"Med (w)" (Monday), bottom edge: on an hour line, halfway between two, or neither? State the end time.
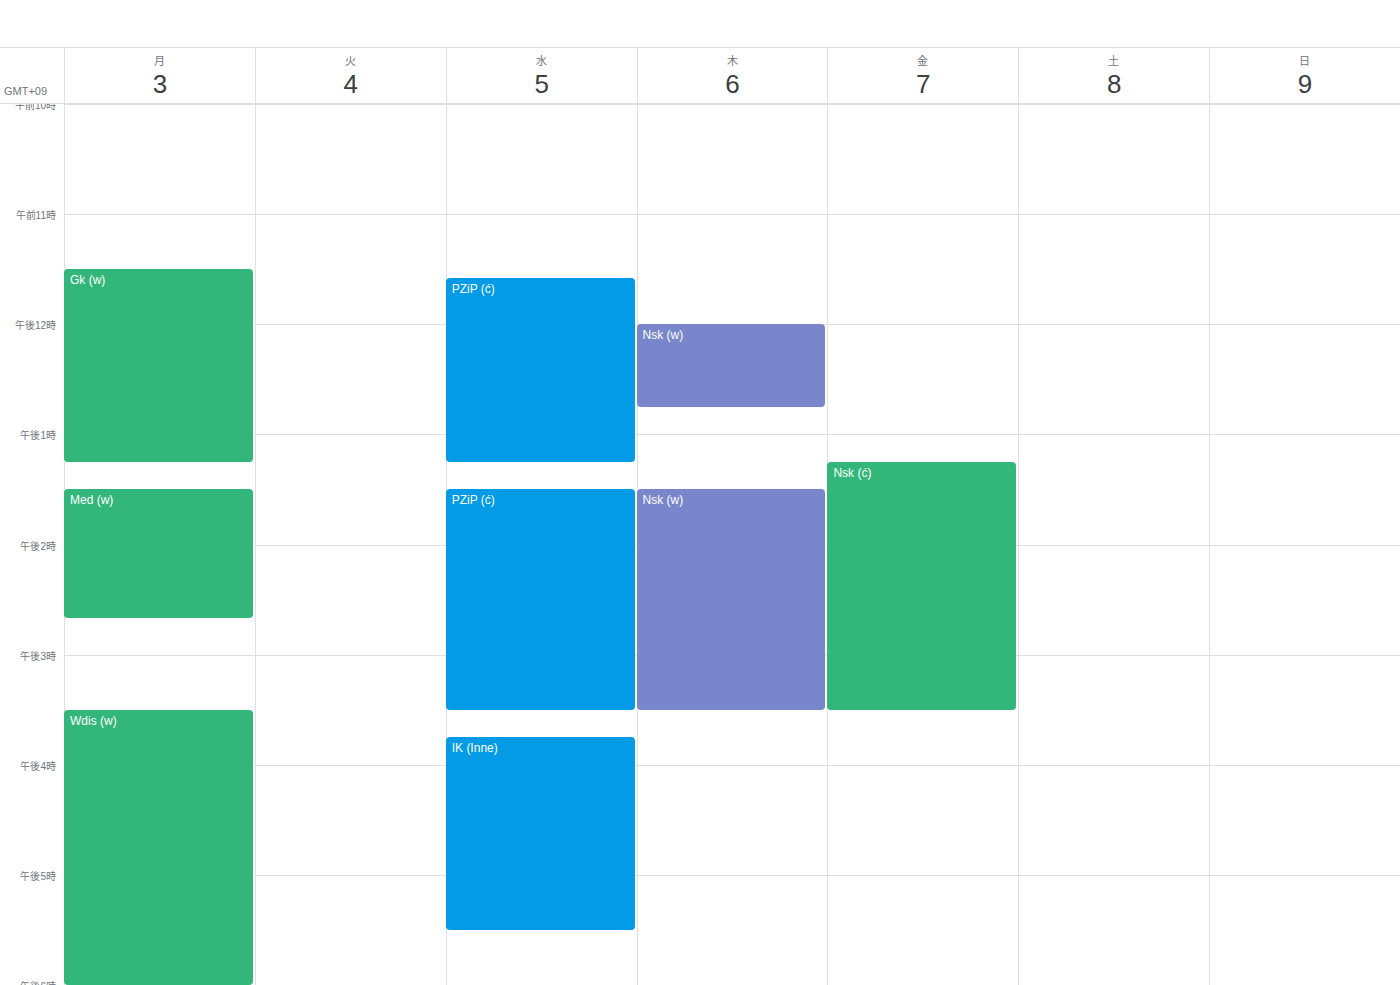
2:40 PM -- neither: 40 minutes below the 2 PM line and 20 minutes above the 3 PM line.